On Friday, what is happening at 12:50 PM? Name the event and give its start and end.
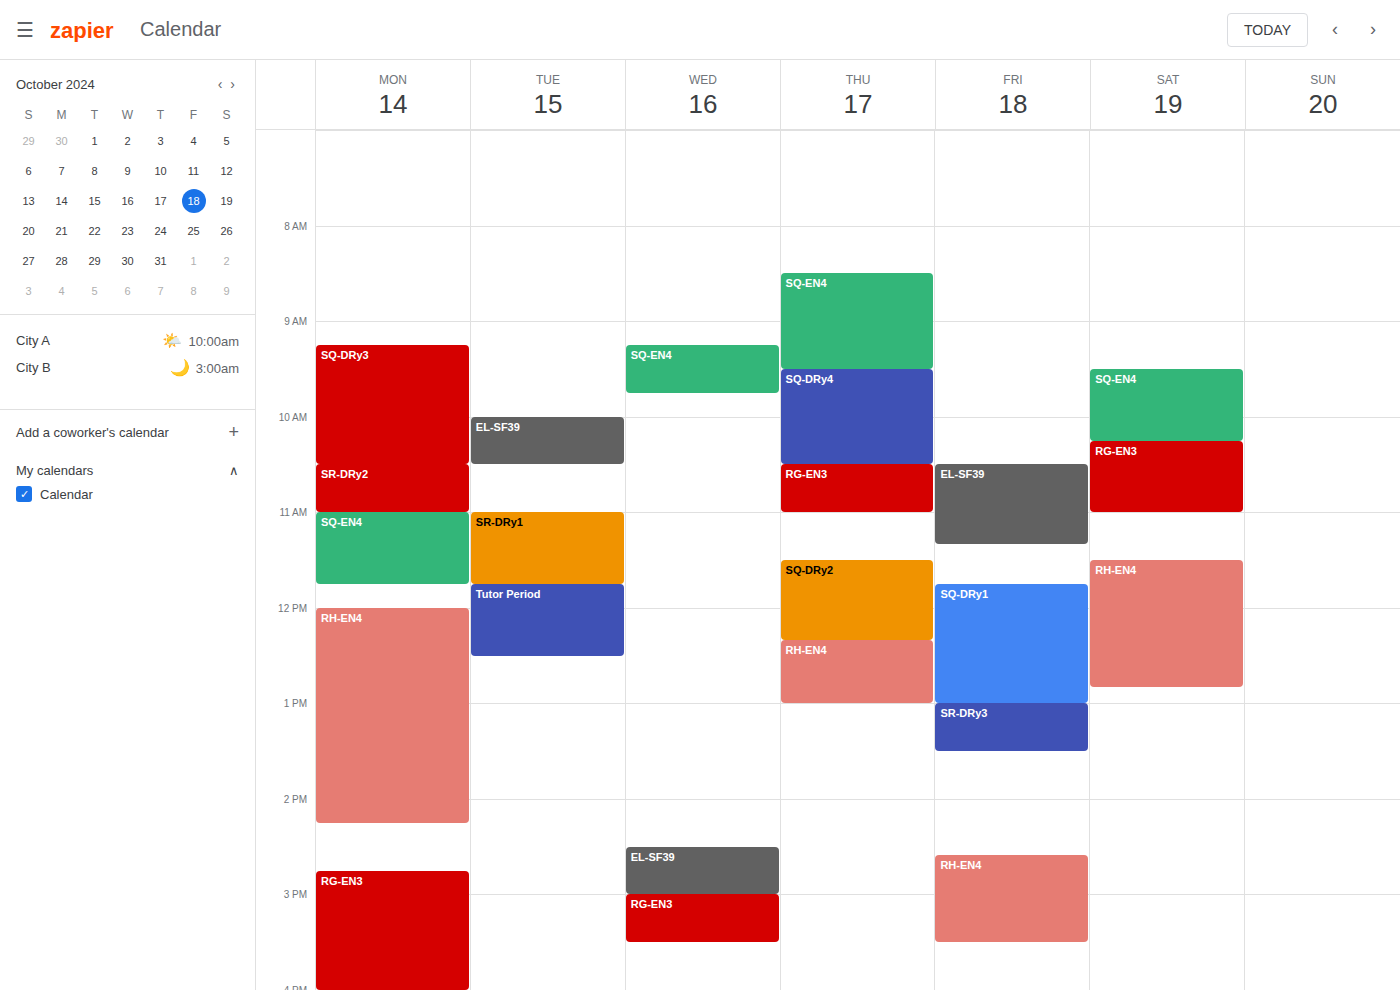
"SQ-DRy1", 11:45 AM to 1:00 PM